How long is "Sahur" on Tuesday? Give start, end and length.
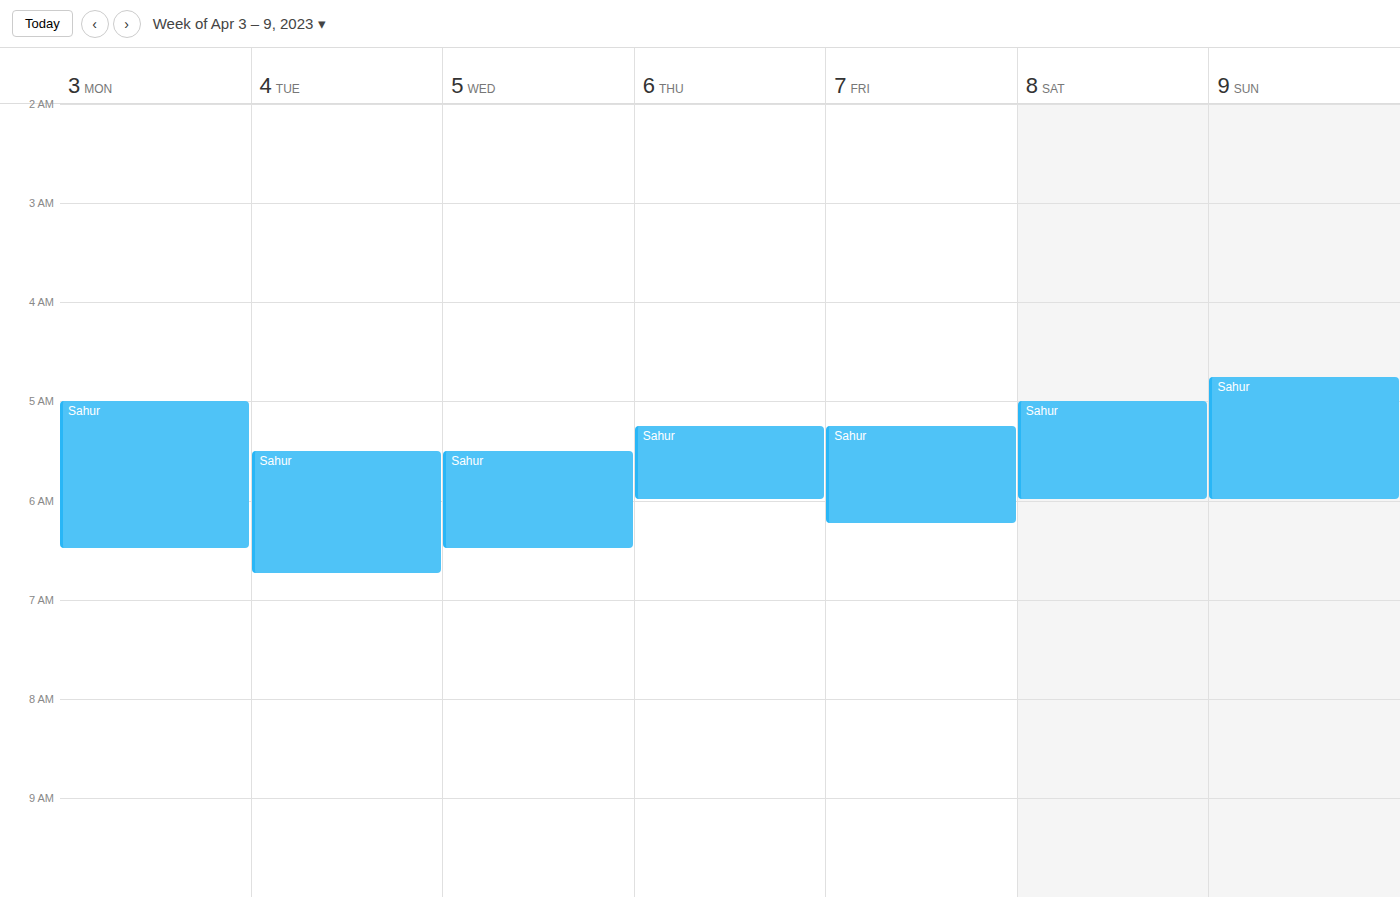
5:30 AM to 6:45 AM, 1 hour 15 minutes